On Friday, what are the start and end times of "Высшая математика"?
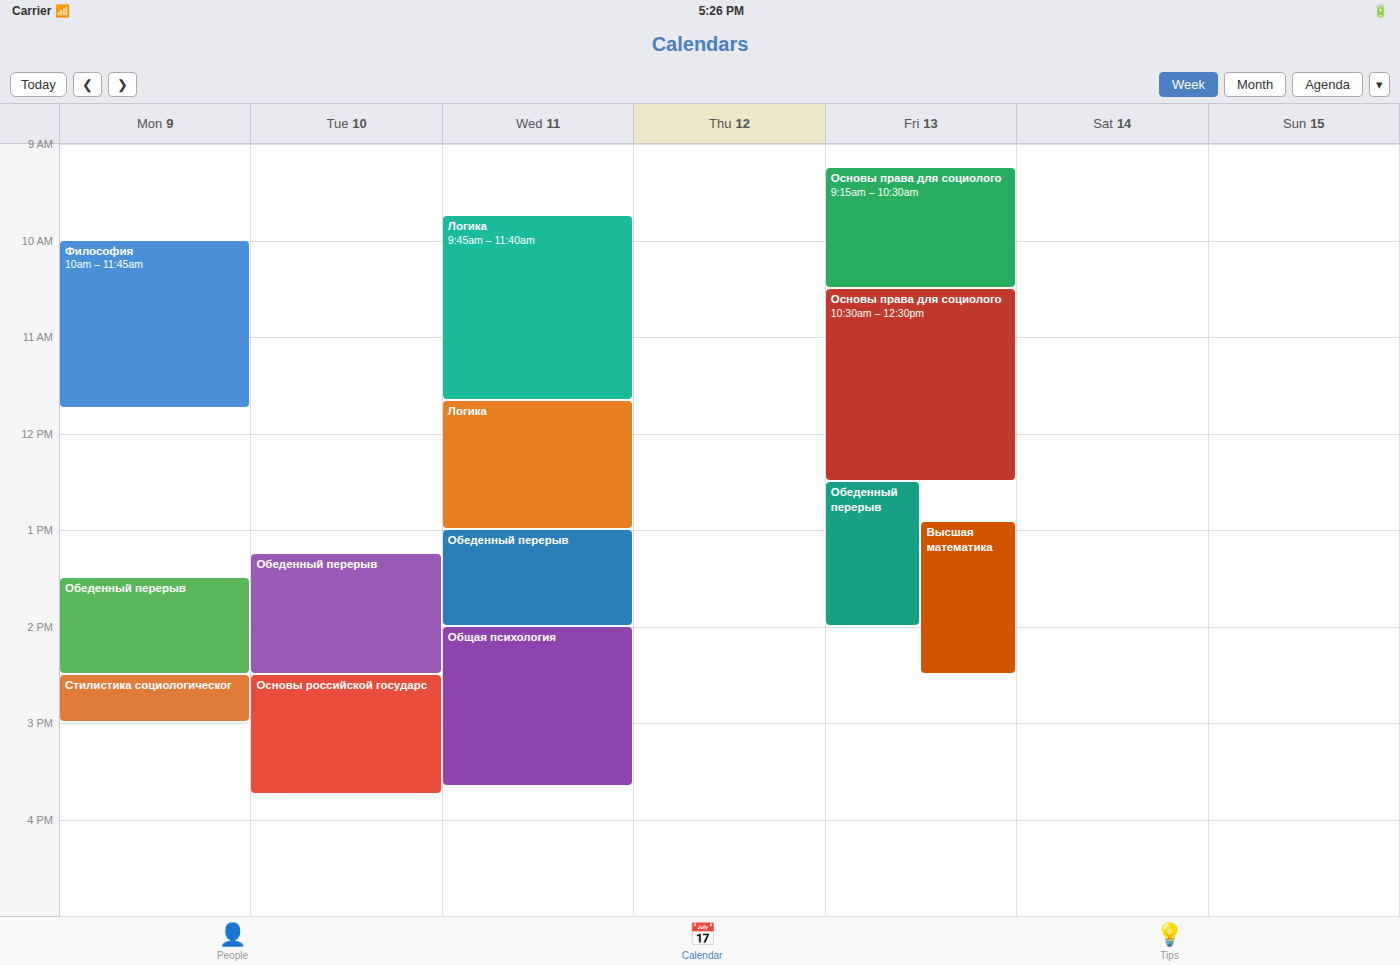
12:55 PM to 2:30 PM